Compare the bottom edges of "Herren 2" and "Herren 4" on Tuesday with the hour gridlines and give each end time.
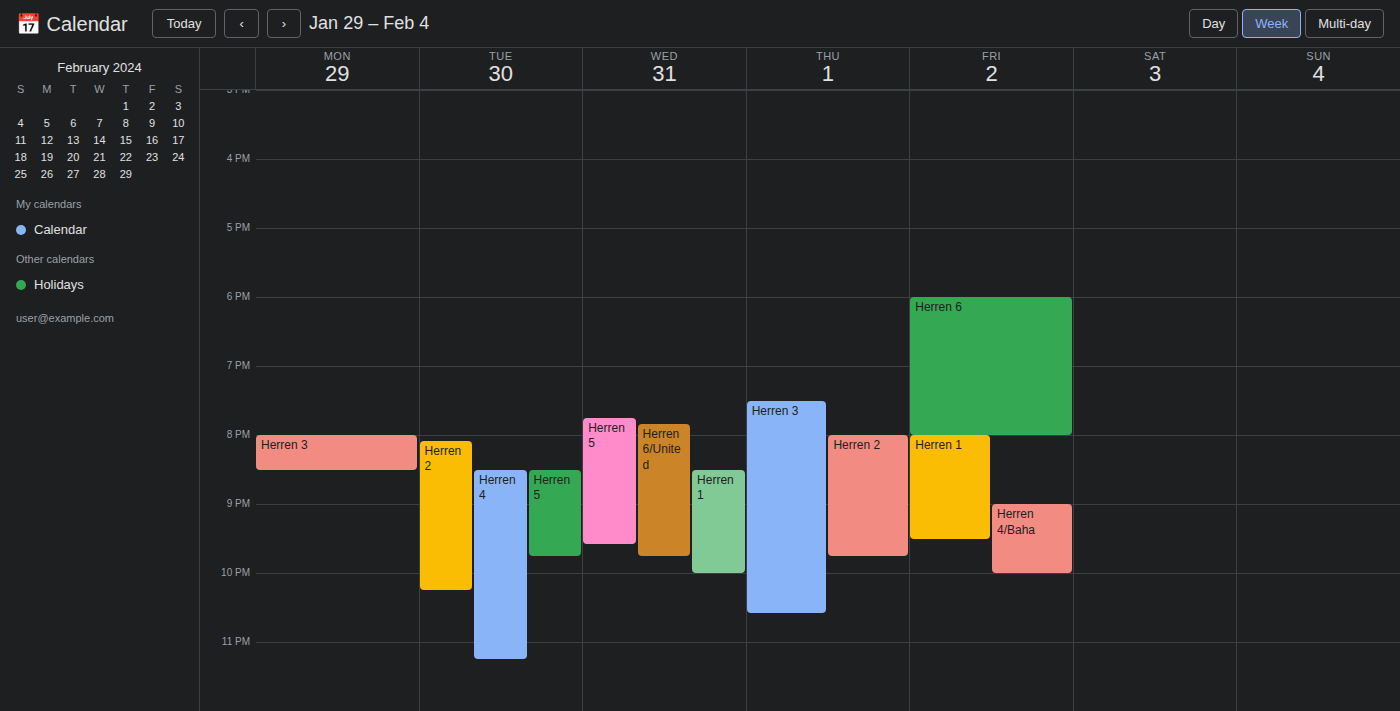
"Herren 2": 10:15 PM, neither: a quarter of the way from the 10 PM line to the 11 PM line. "Herren 4": 11:15 PM, neither: a quarter of the way from the 11 PM line to the 12 AM line.